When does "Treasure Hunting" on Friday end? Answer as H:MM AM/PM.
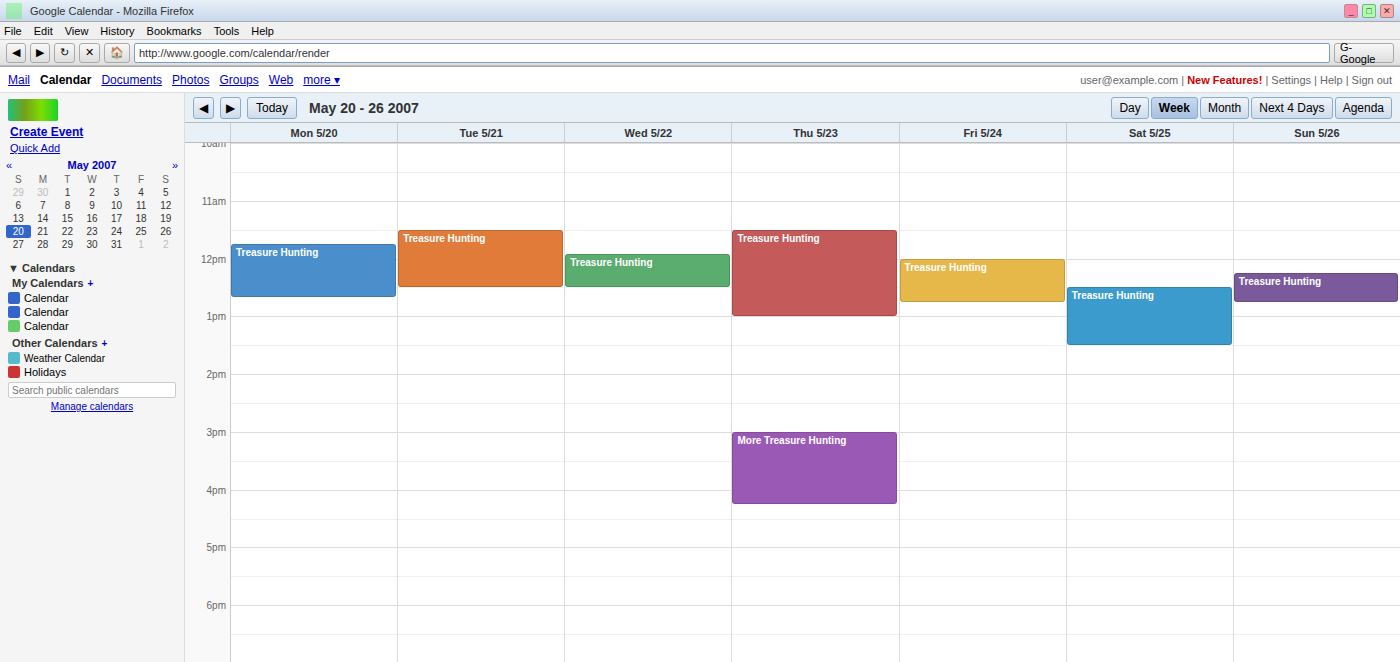
12:45 PM